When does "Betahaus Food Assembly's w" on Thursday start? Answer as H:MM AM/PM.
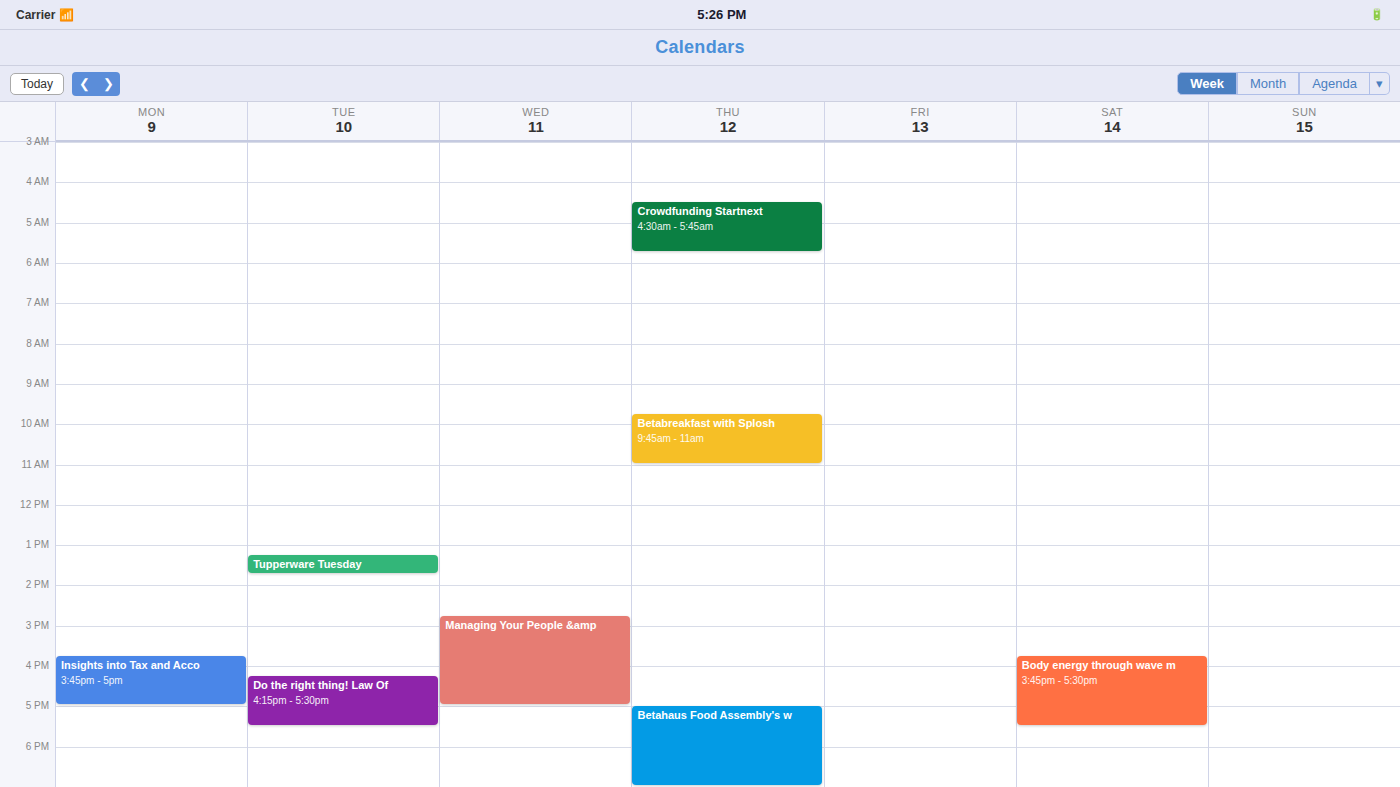
5:00 PM